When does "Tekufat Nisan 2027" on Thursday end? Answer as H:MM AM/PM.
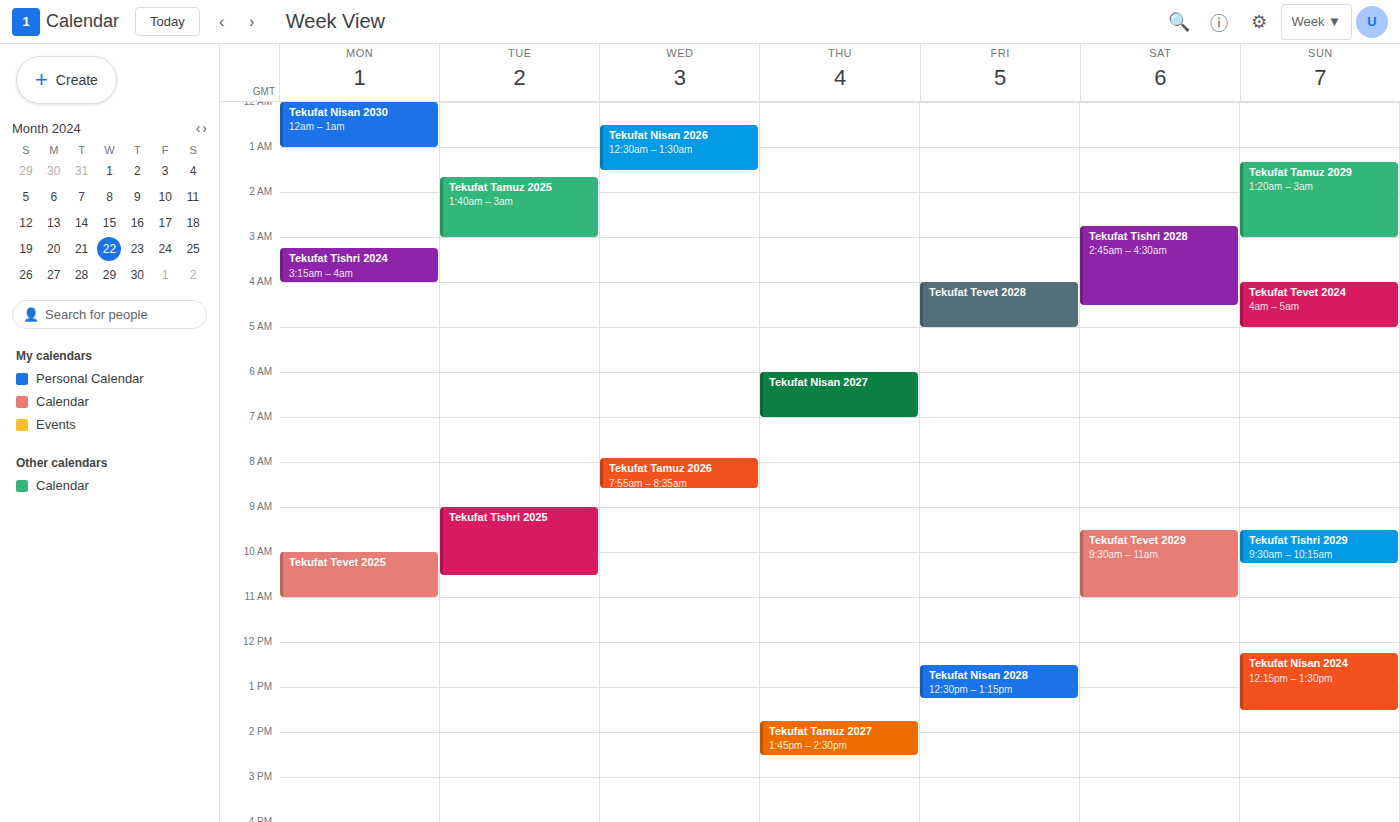
7:00 AM